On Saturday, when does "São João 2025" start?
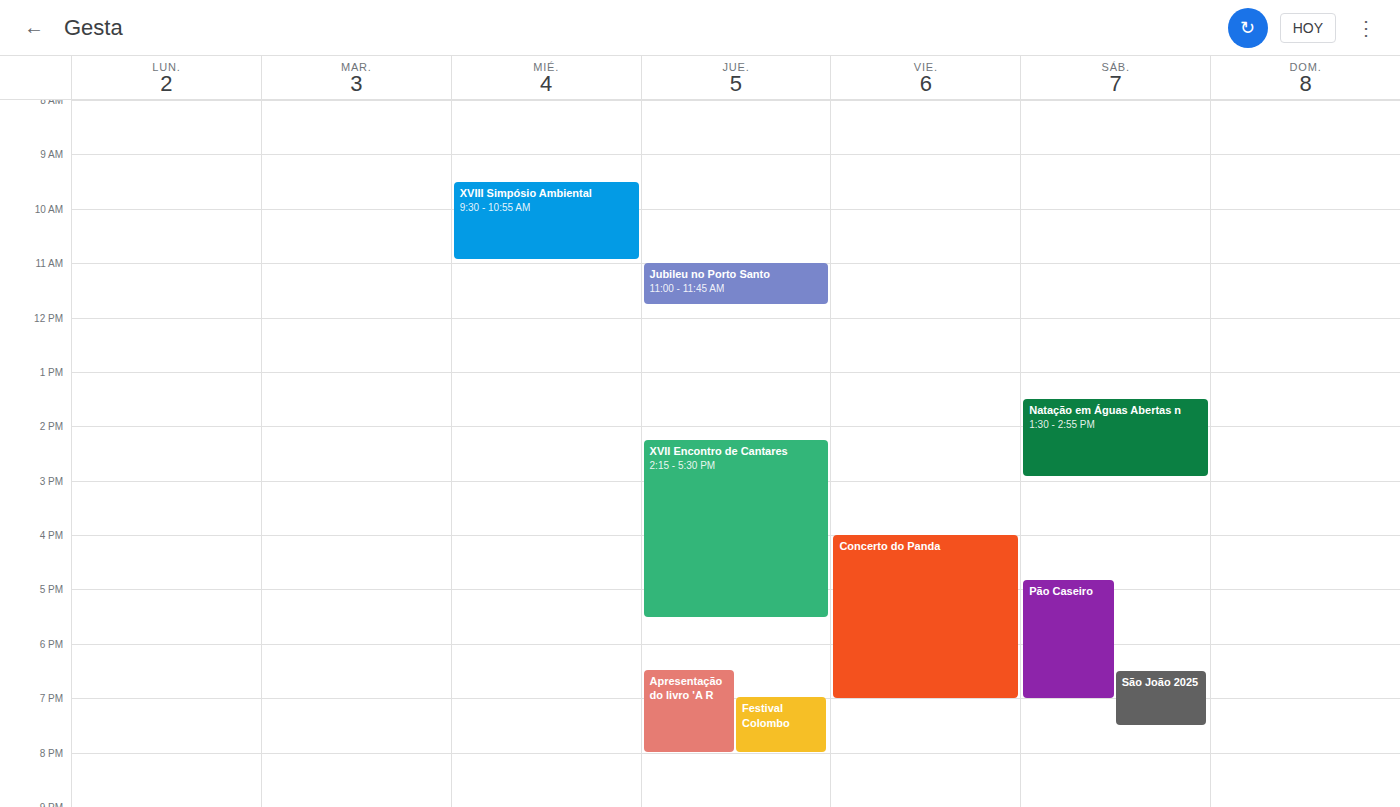
6:30 PM